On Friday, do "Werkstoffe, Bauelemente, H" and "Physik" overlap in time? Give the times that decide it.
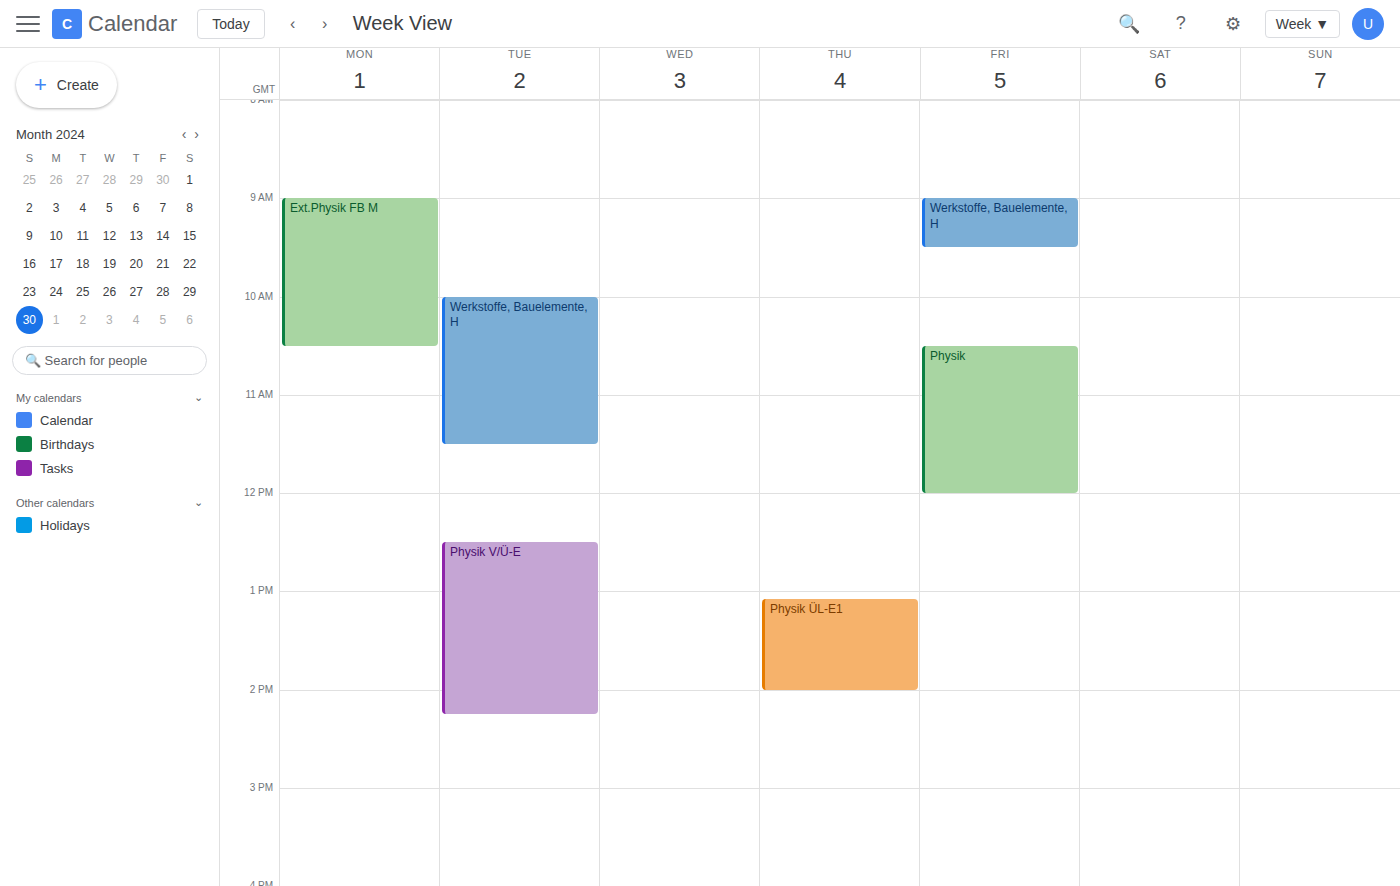
"Werkstoffe, Bauelemente, H" ends at 9:30 AM and "Physik" starts at 10:30 AM -- no overlap.